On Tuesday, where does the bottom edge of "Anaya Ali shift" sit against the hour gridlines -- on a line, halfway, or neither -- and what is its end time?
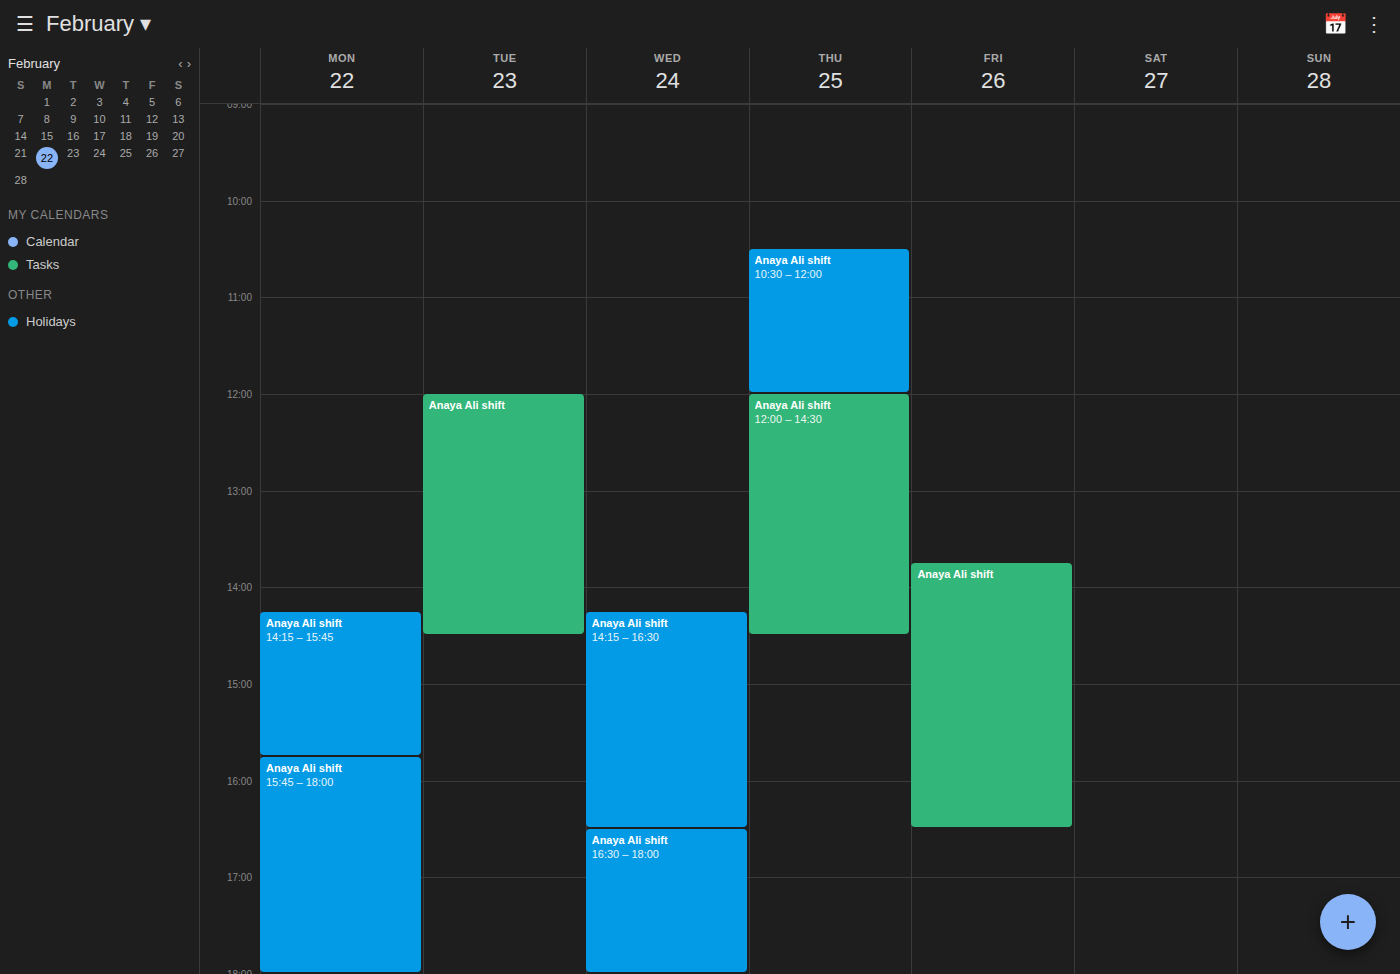
14:30 -- halfway between the 14:00 and 15:00 lines.